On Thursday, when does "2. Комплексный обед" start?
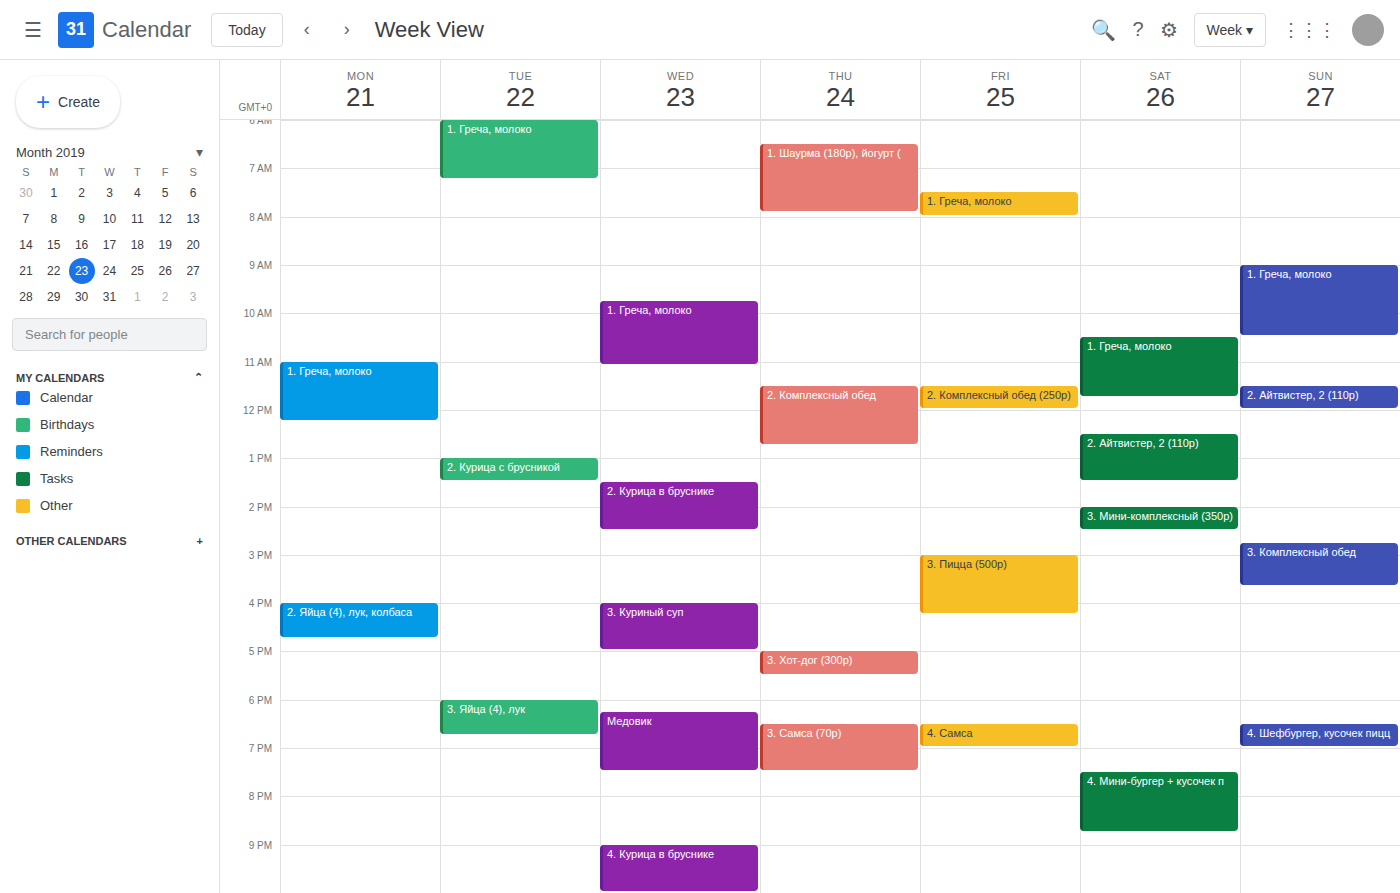
11:30 AM